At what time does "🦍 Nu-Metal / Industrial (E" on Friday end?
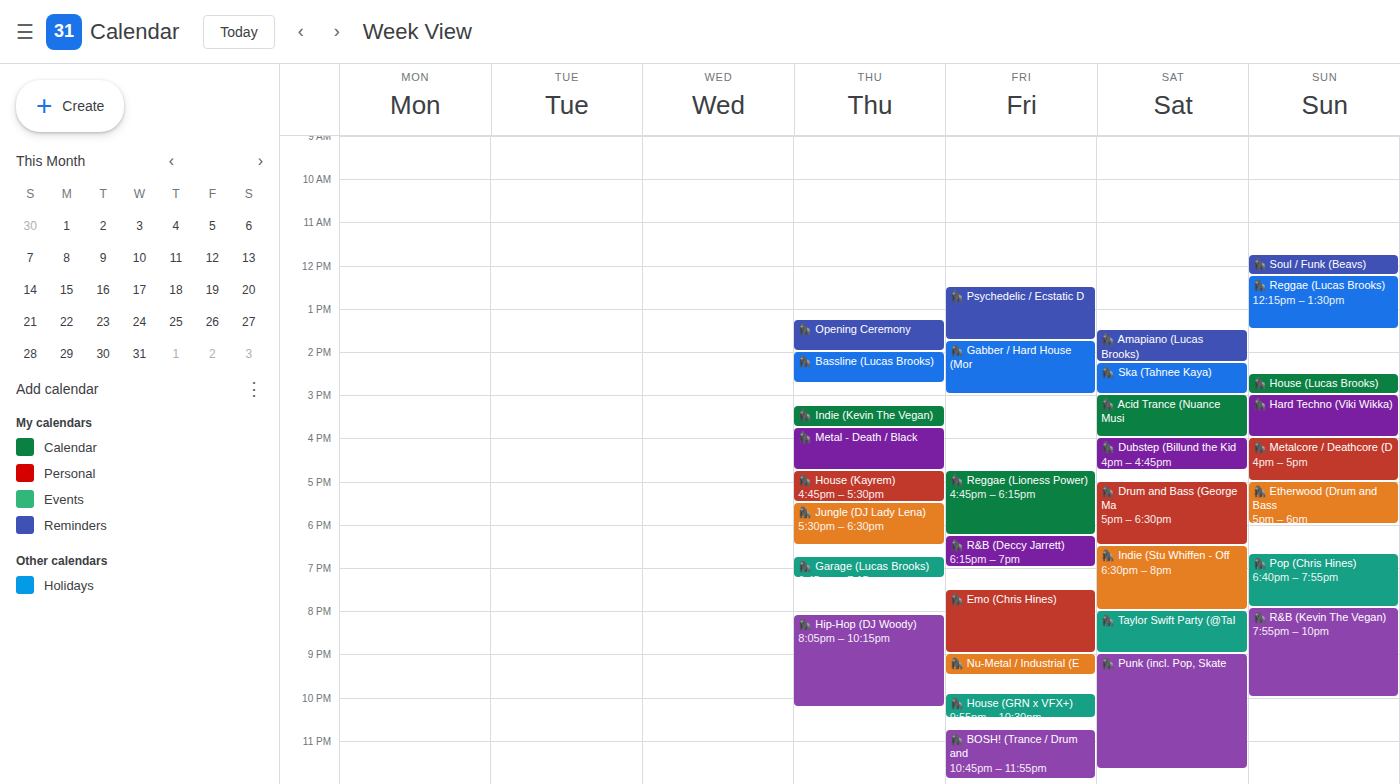
9:30 PM